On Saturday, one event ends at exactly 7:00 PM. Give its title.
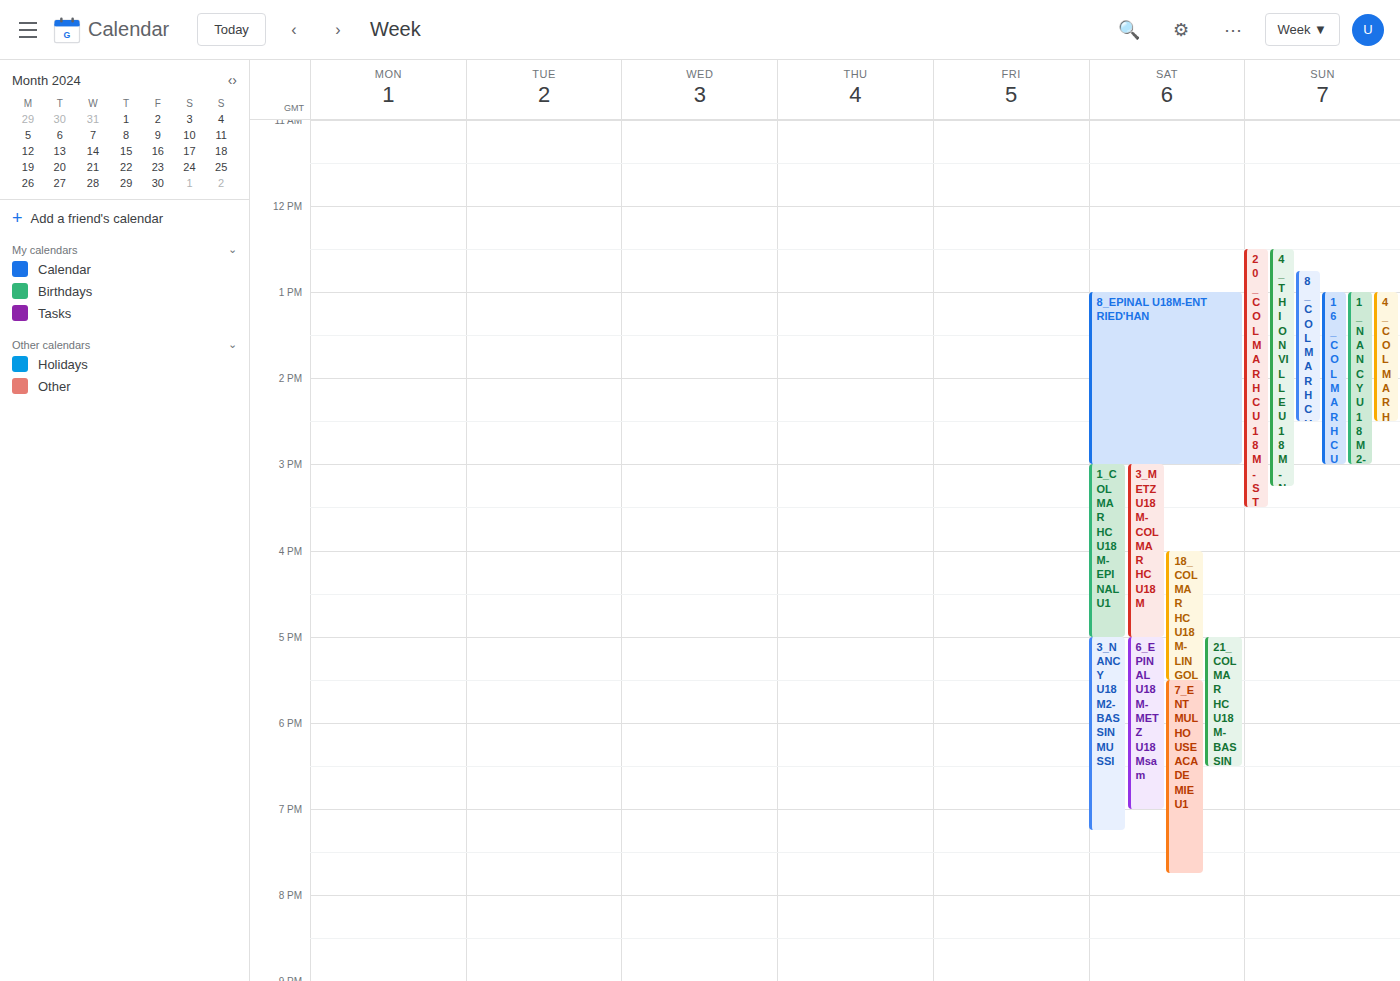
"6_EPINAL U18M-METZ U18Msam"